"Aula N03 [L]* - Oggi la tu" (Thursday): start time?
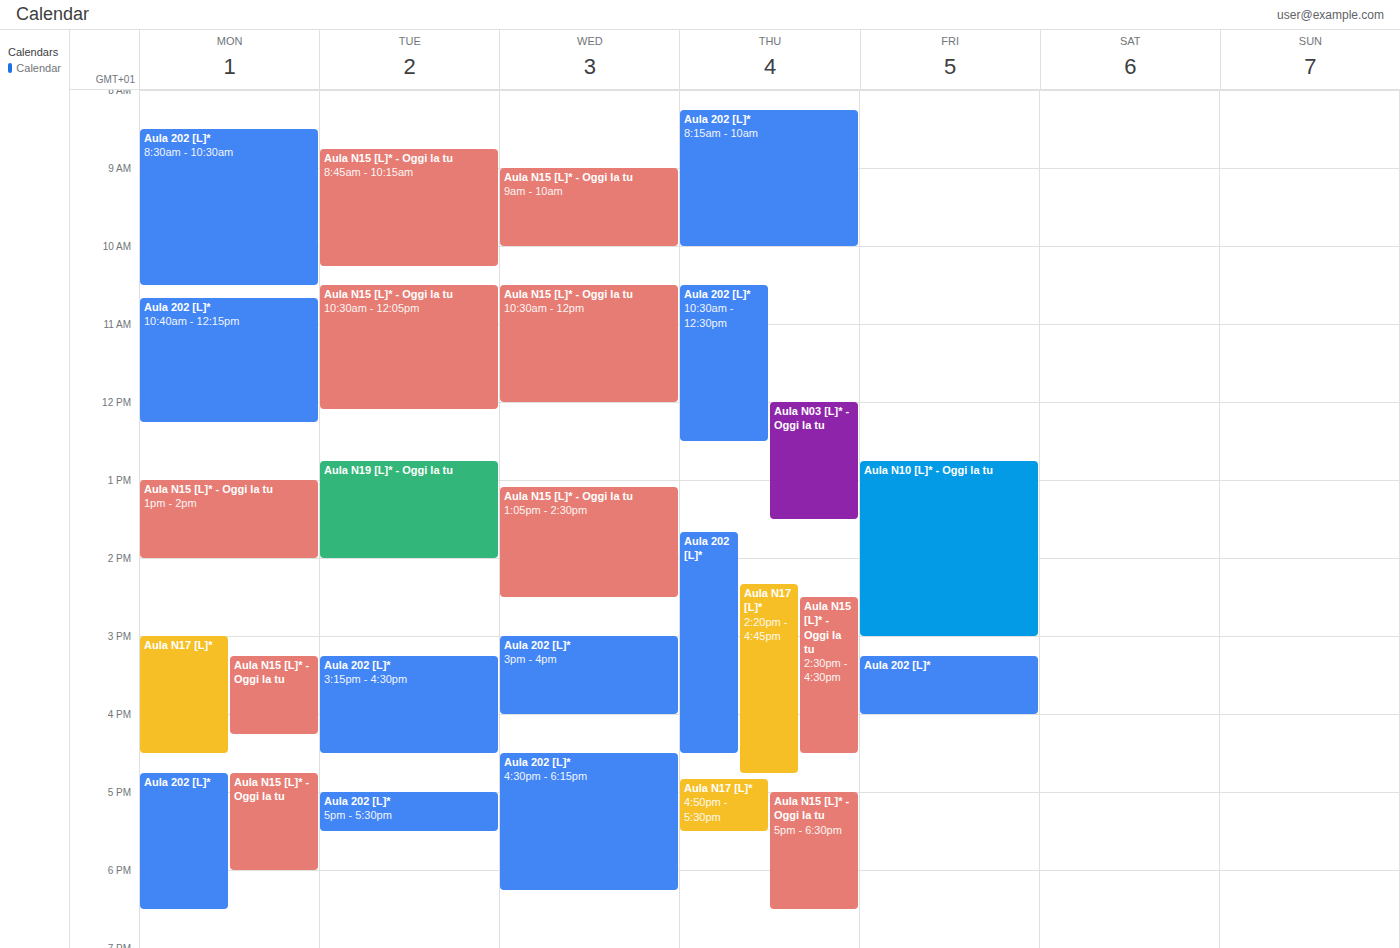
12:00 PM